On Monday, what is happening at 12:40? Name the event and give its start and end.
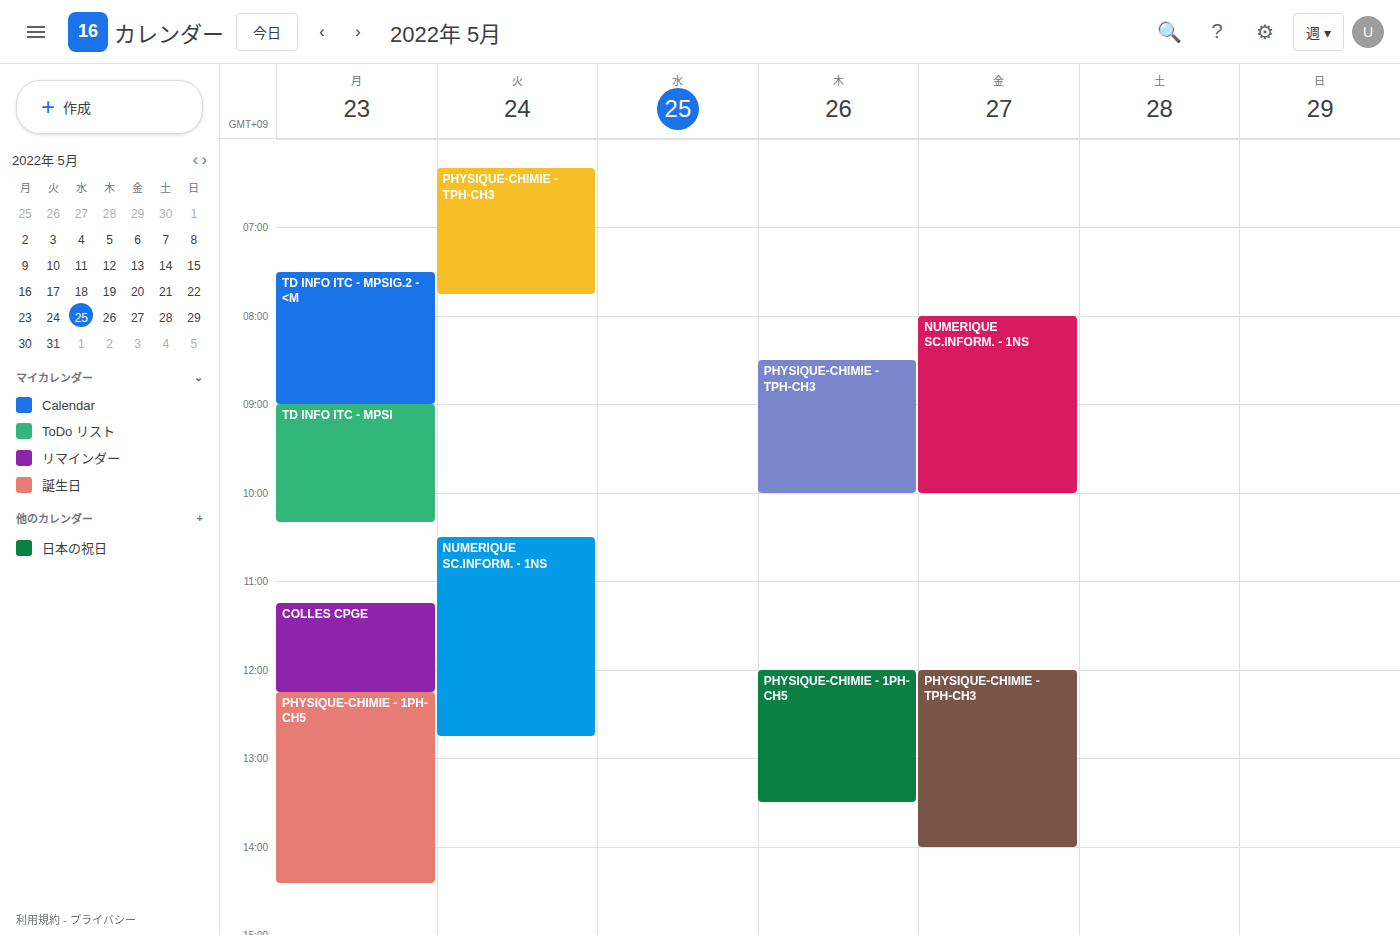
"PHYSIQUE-CHIMIE - 1PH-CH5", 12:15 to 14:25